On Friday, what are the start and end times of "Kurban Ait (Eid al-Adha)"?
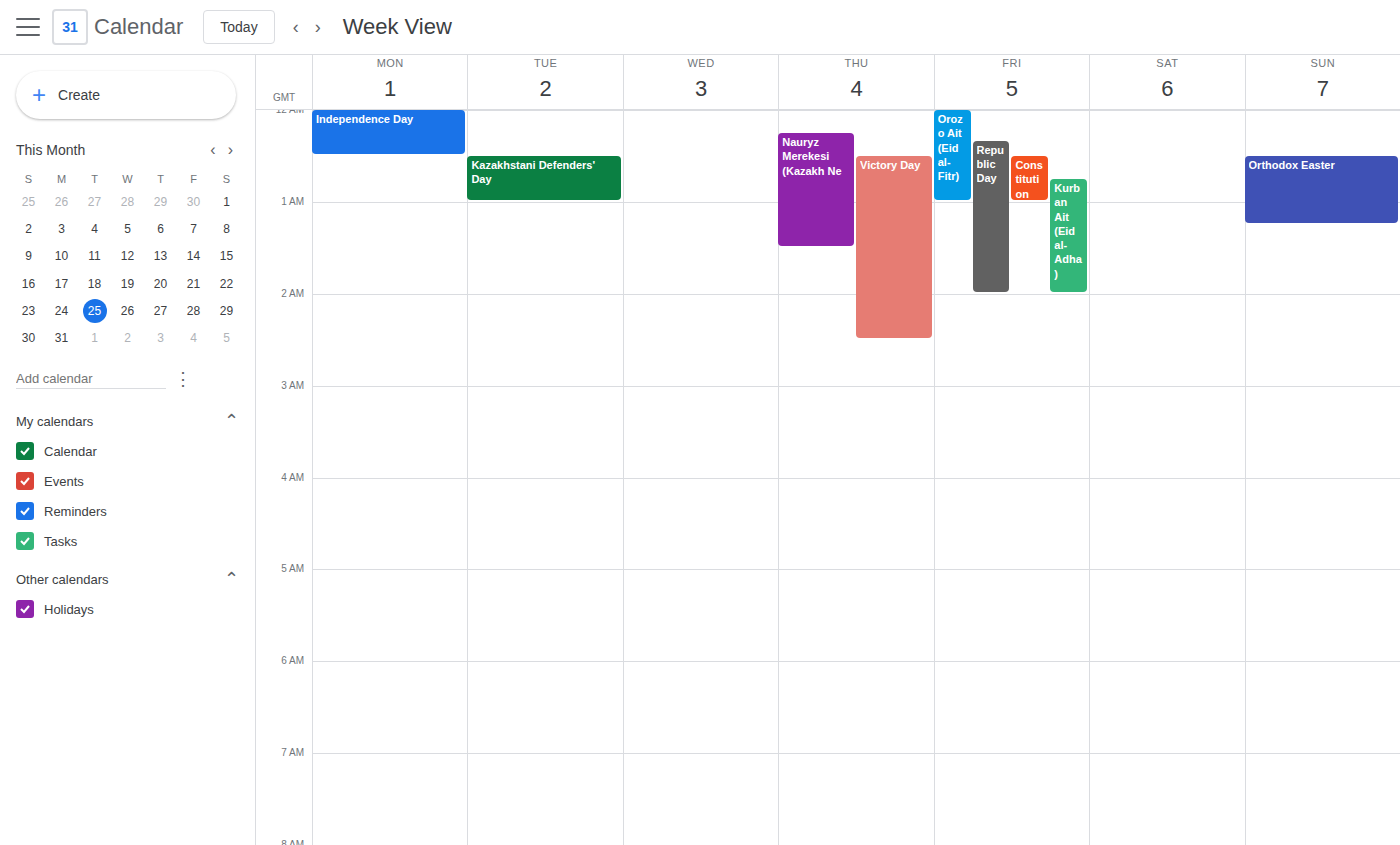
12:45 AM to 2:00 AM